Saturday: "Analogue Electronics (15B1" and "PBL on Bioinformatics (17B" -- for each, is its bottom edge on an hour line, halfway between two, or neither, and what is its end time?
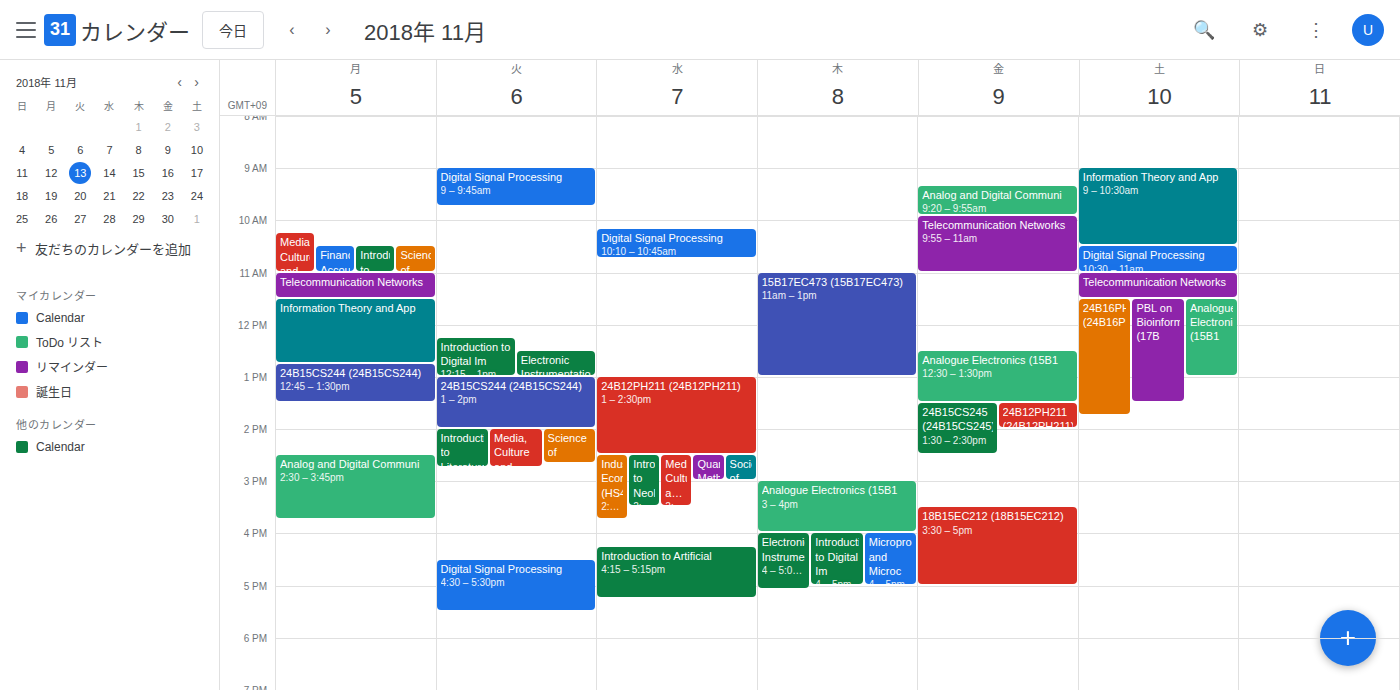
"Analogue Electronics (15B1": 1:00 PM, exactly on the 1 PM line. "PBL on Bioinformatics (17B": 1:30 PM, halfway between the 1 PM and 2 PM lines.